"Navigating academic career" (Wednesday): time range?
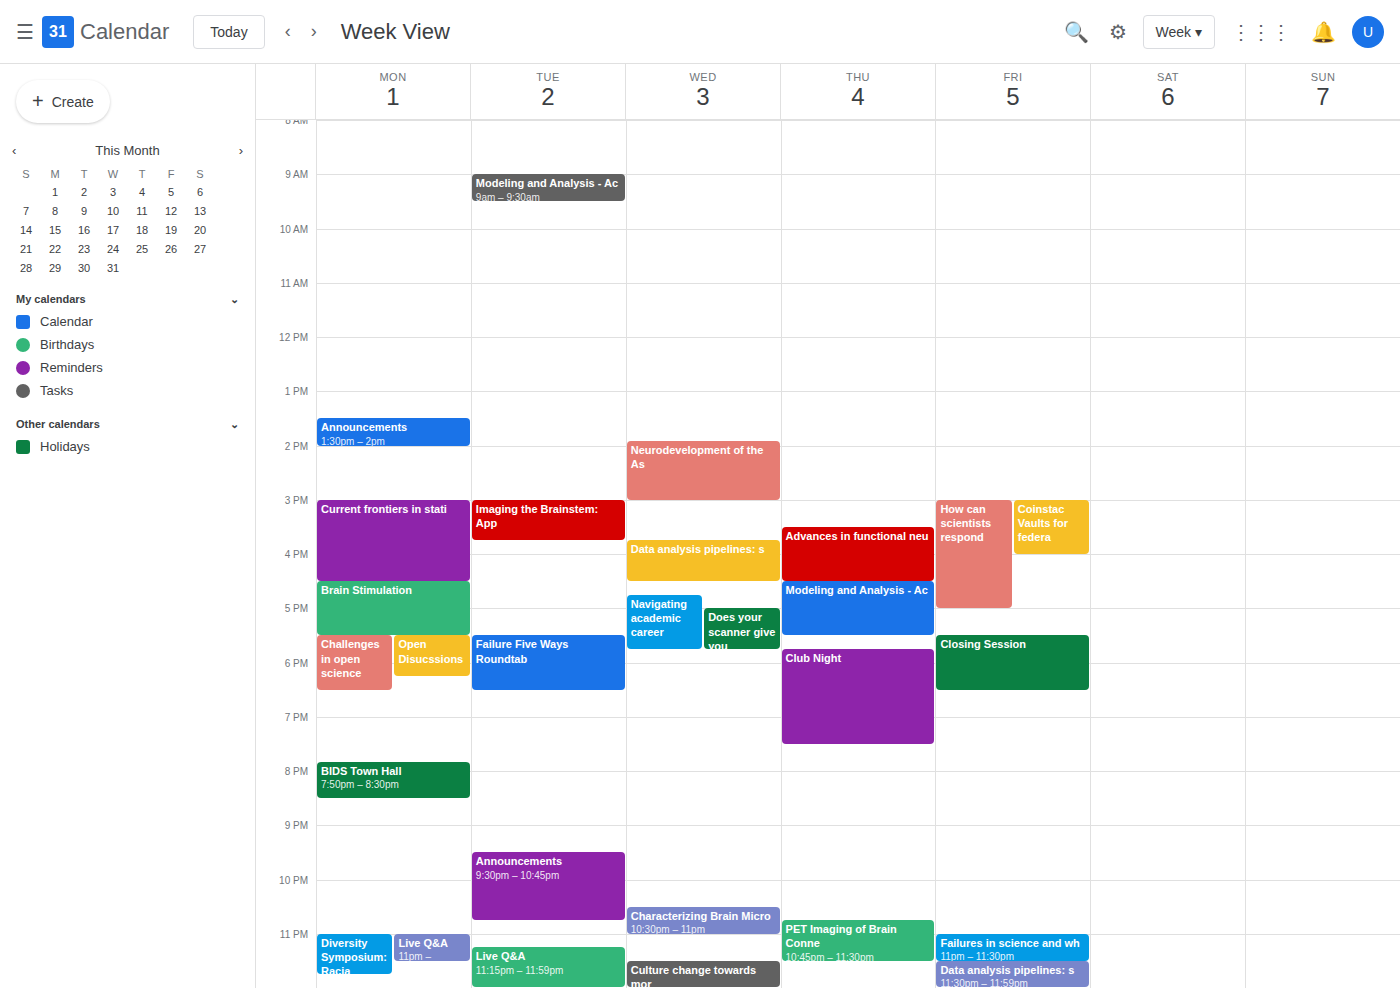
16:45 to 17:45